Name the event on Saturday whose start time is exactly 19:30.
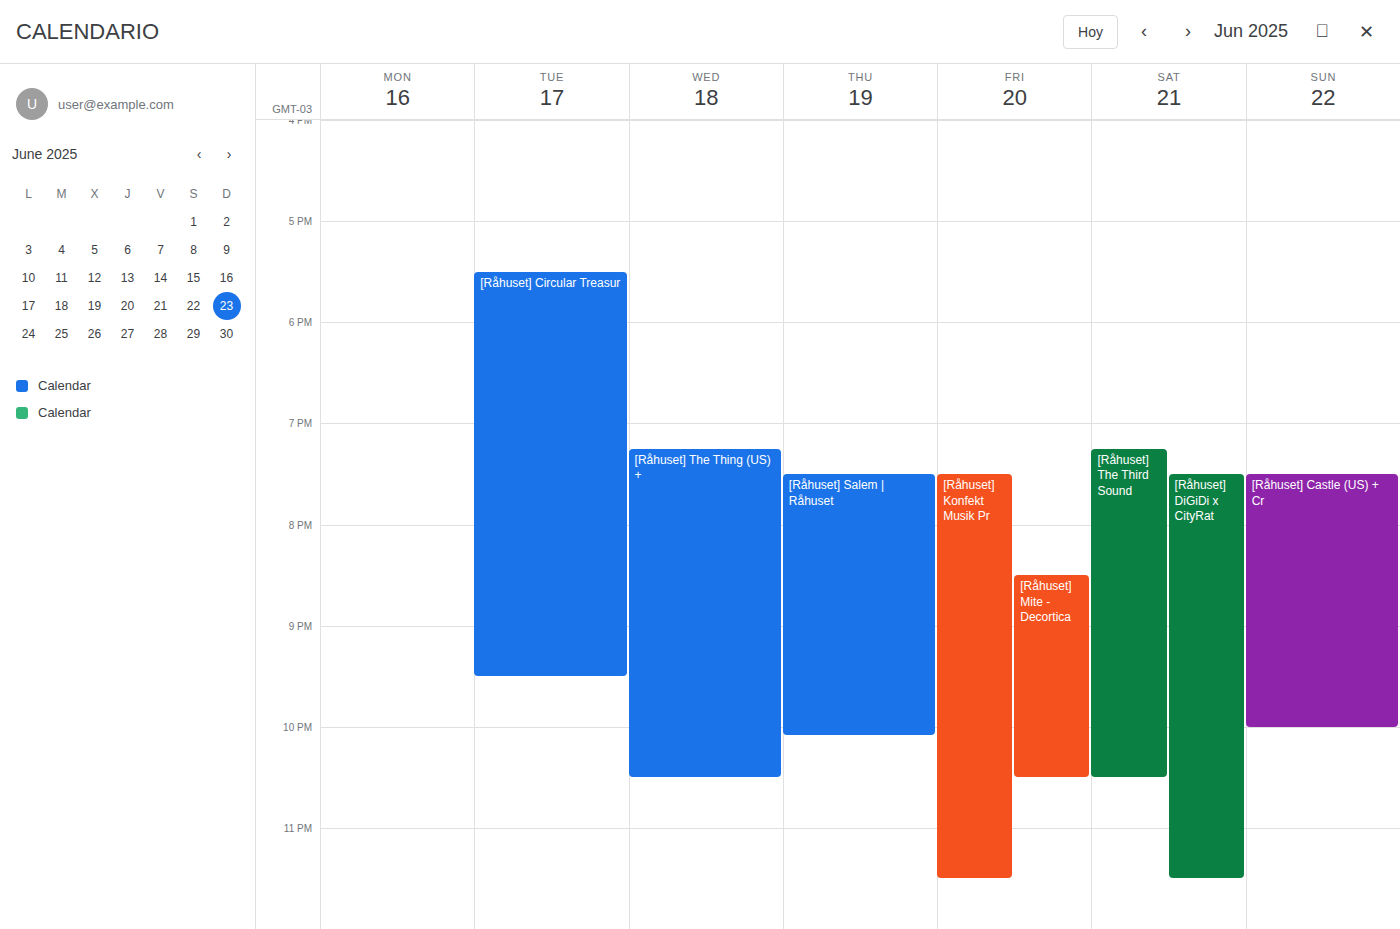
"[Råhuset] DiGiDi x CityRat"